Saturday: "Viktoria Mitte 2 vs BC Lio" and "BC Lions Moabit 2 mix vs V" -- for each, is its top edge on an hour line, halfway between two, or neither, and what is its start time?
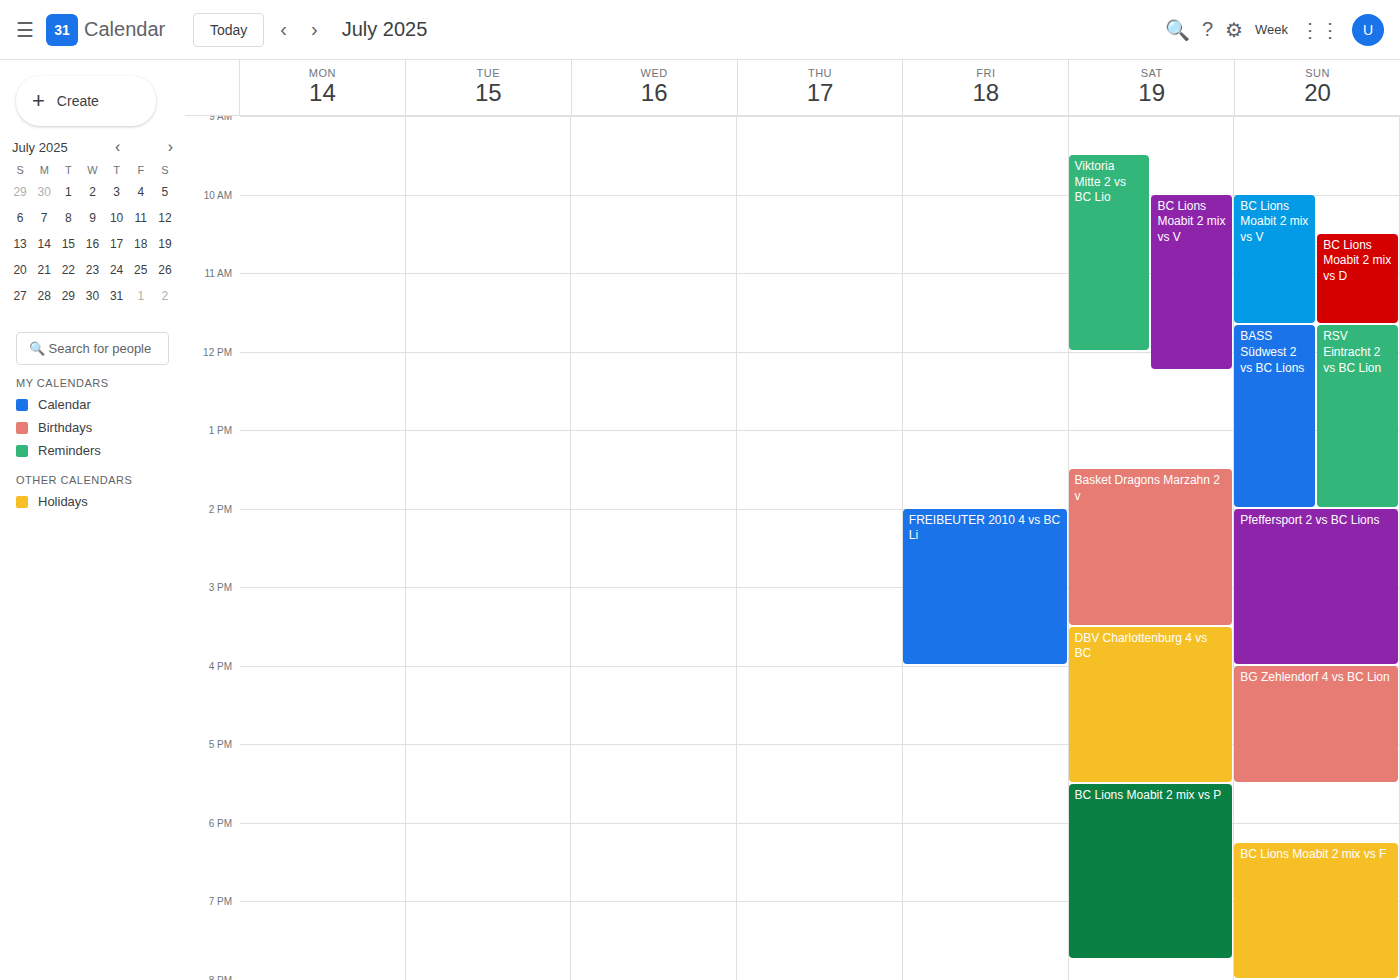
"Viktoria Mitte 2 vs BC Lio": 9:30 AM, halfway between the 9 AM and 10 AM lines. "BC Lions Moabit 2 mix vs V": 10:00 AM, exactly on the 10 AM line.